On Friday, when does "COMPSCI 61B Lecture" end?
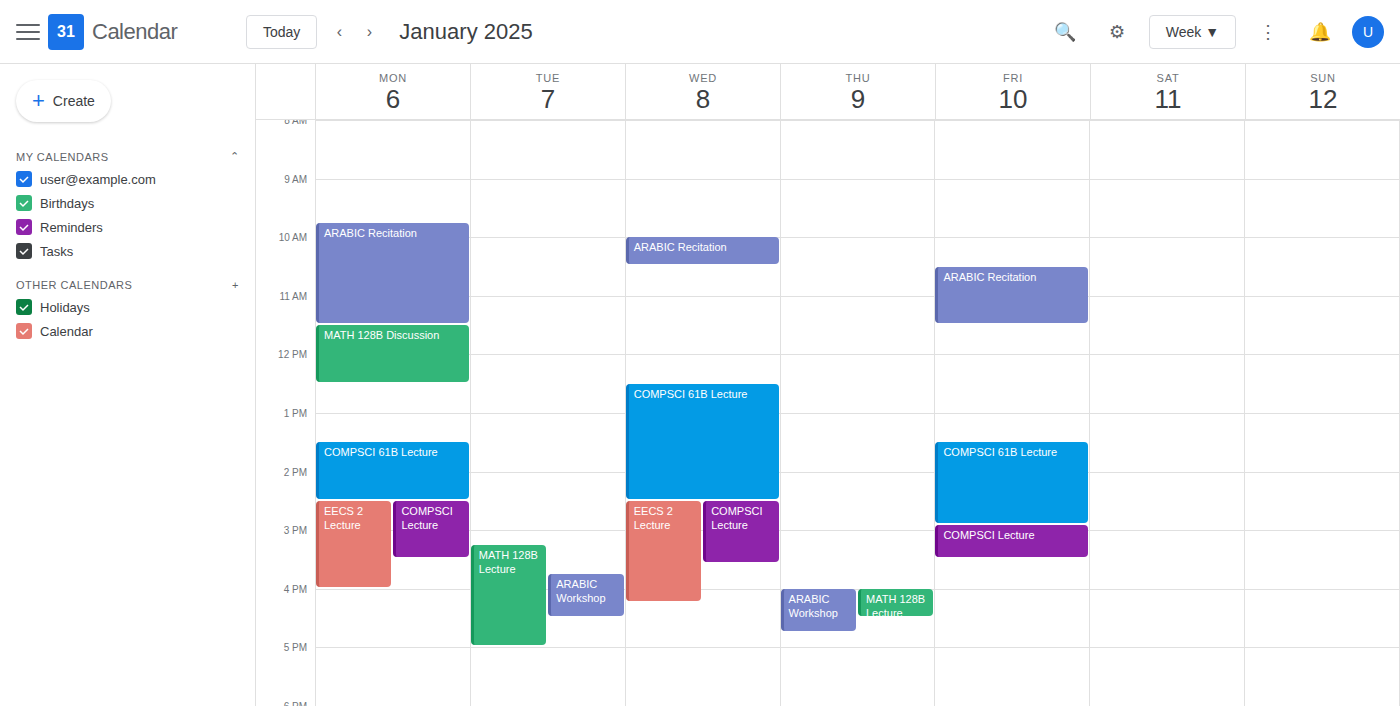
2:55 PM